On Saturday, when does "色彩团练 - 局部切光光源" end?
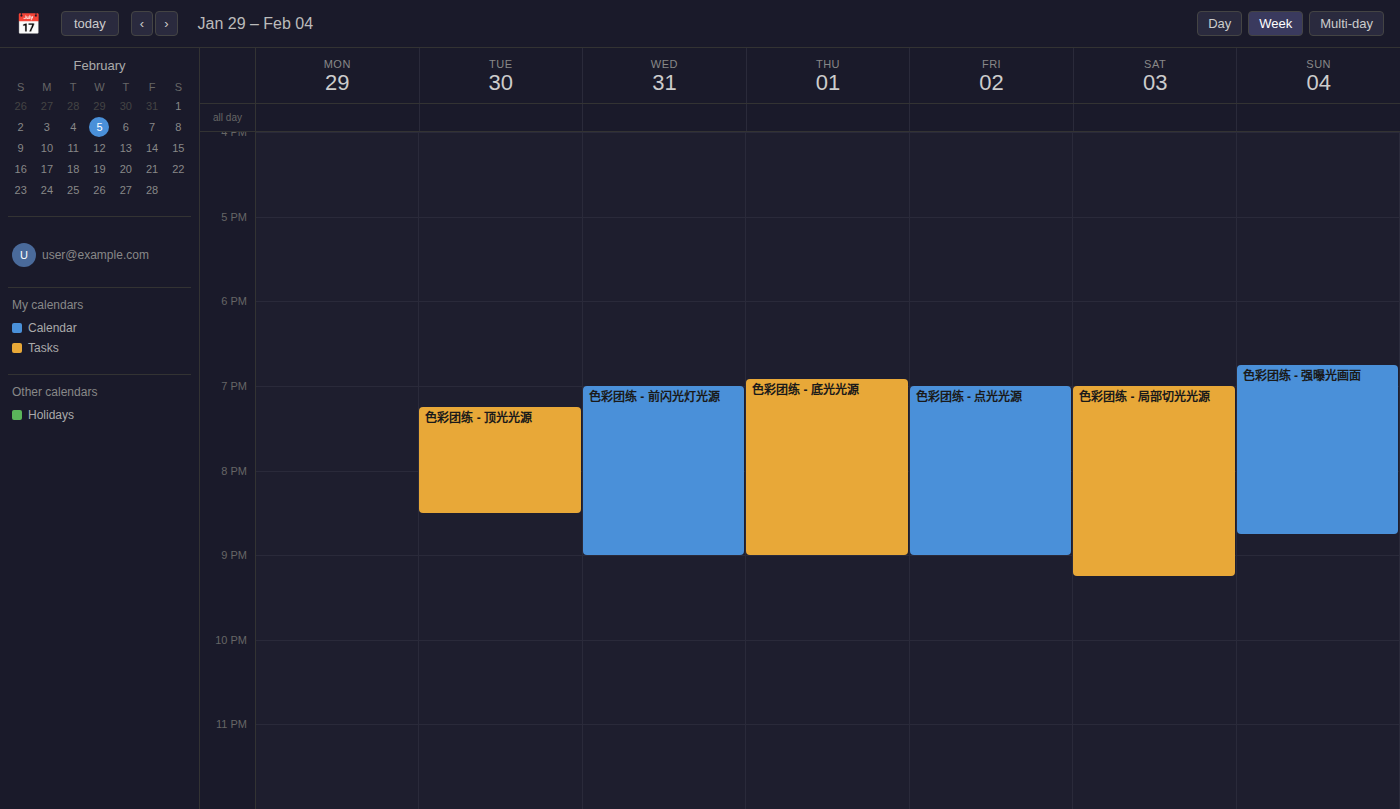
21:15